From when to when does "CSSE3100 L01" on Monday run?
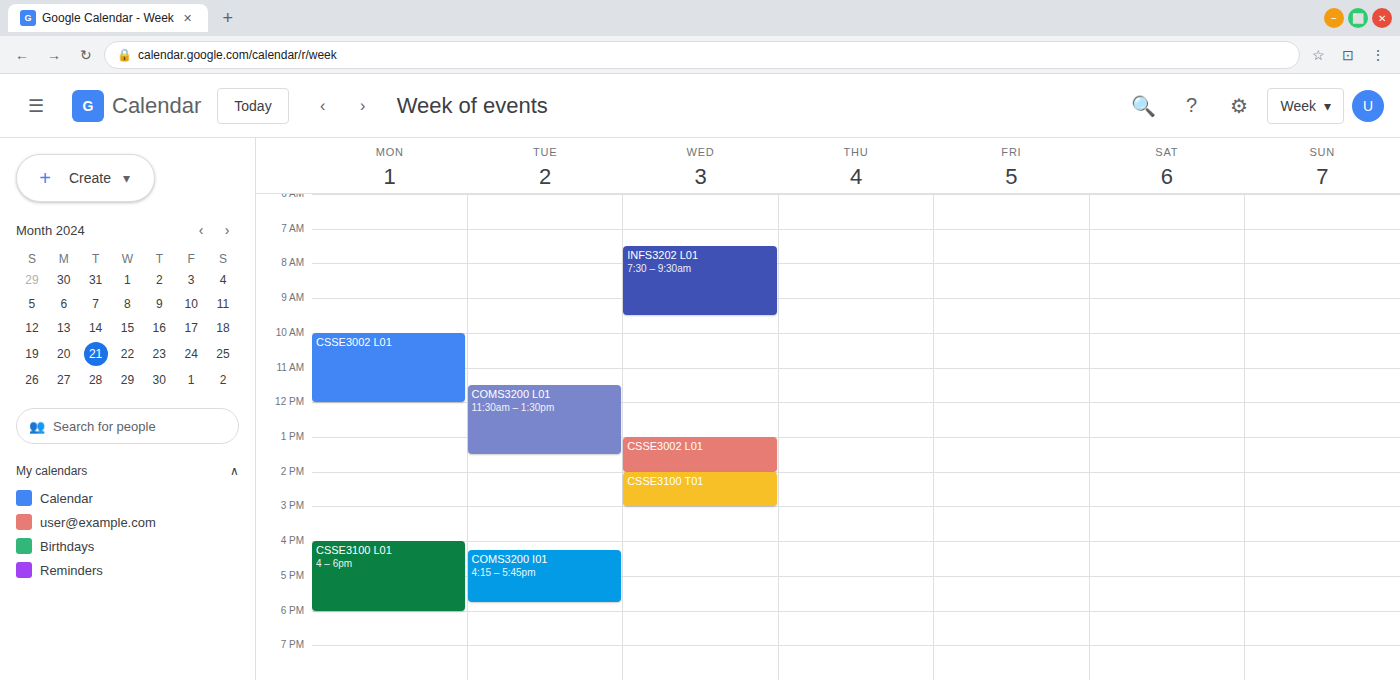
4:00 PM to 6:00 PM